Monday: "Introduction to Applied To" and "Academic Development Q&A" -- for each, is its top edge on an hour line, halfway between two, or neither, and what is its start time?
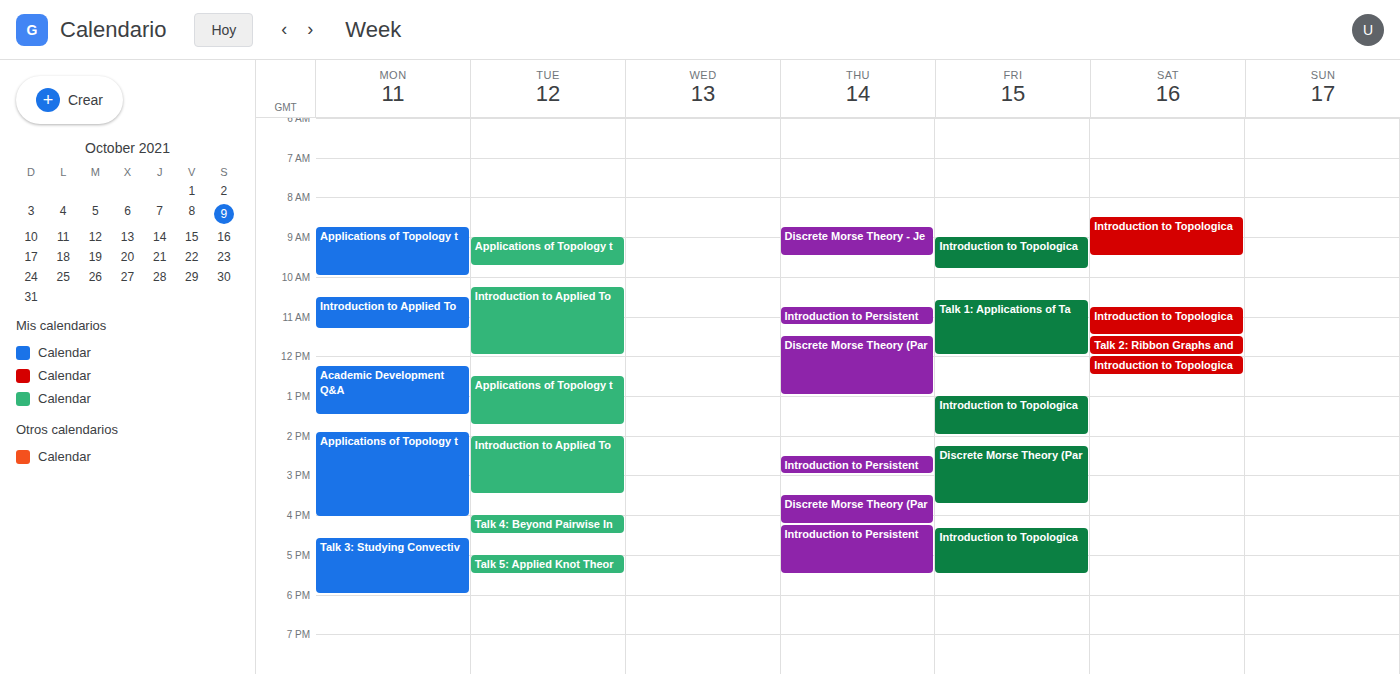
"Introduction to Applied To": 10:30 AM, halfway between the 10 AM and 11 AM lines. "Academic Development Q&A": 12:15 PM, neither: a quarter of the way from the 12 PM line to the 1 PM line.